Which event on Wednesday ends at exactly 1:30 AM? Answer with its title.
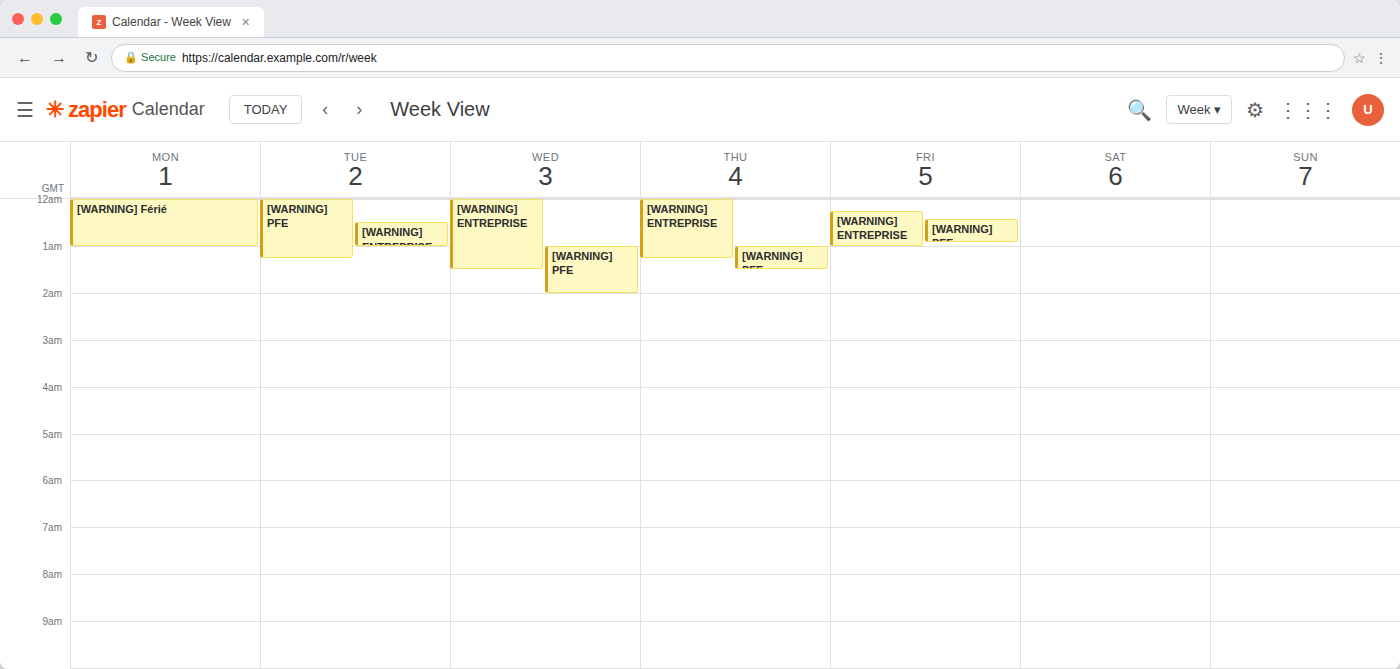
"[WARNING] ENTREPRISE"